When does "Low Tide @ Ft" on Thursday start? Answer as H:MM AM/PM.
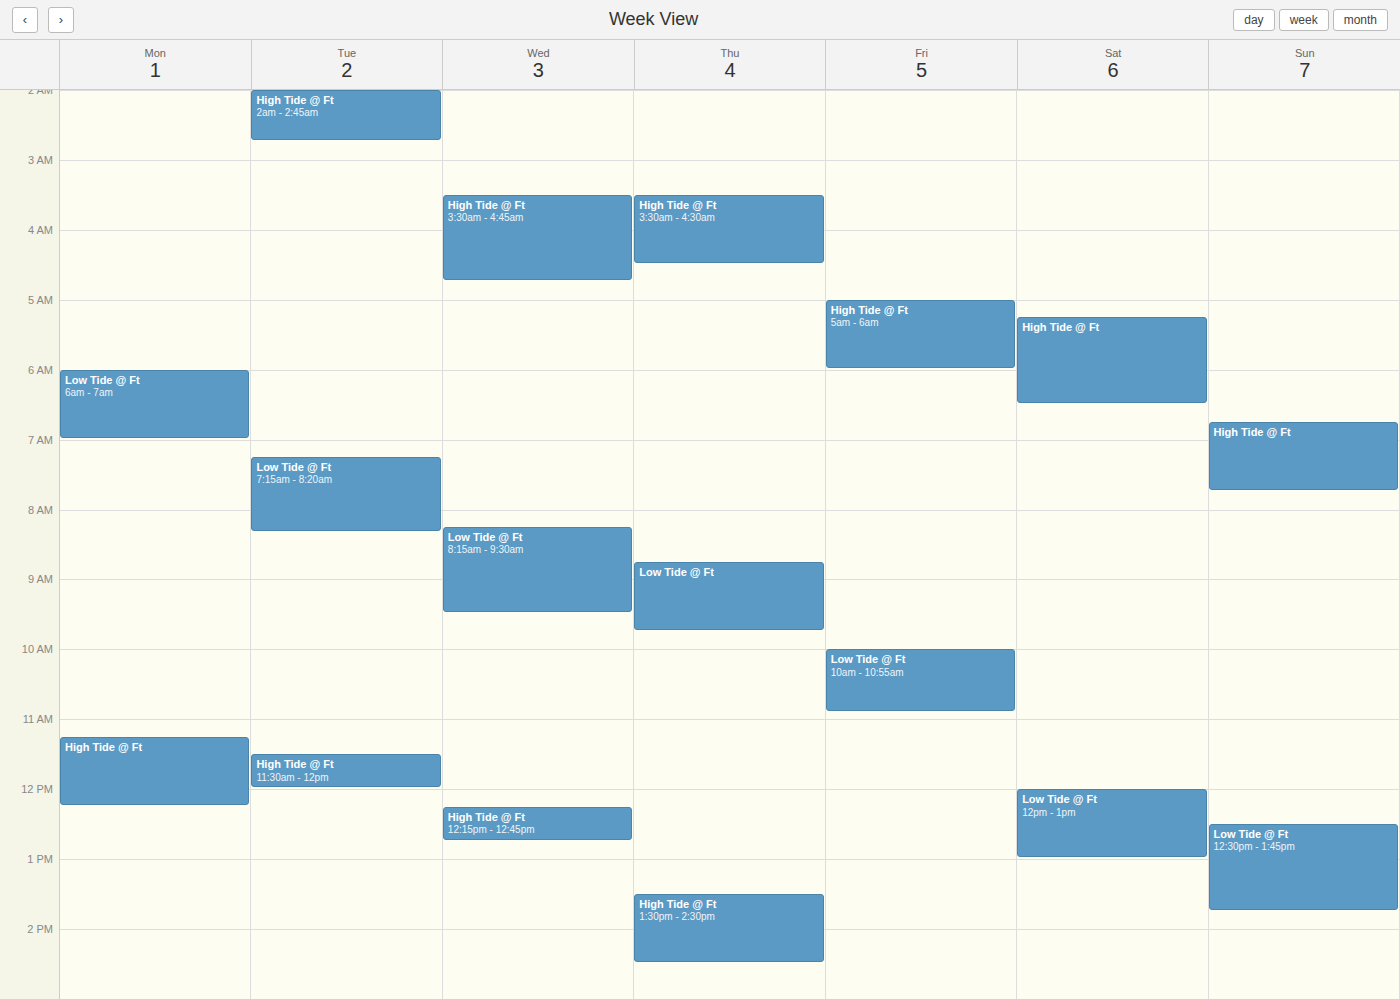
8:45 AM